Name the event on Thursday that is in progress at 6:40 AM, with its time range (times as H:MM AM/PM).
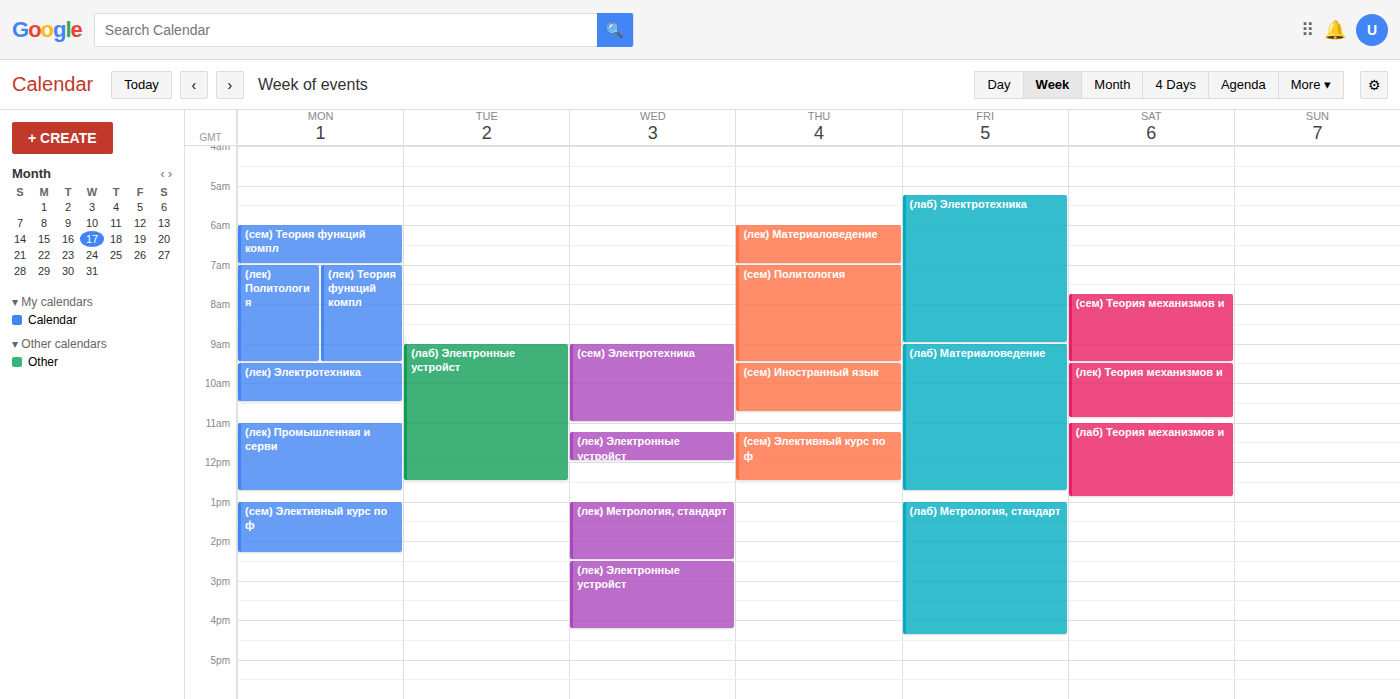
"(лек) Материаловедение", 6:00 AM to 7:00 AM